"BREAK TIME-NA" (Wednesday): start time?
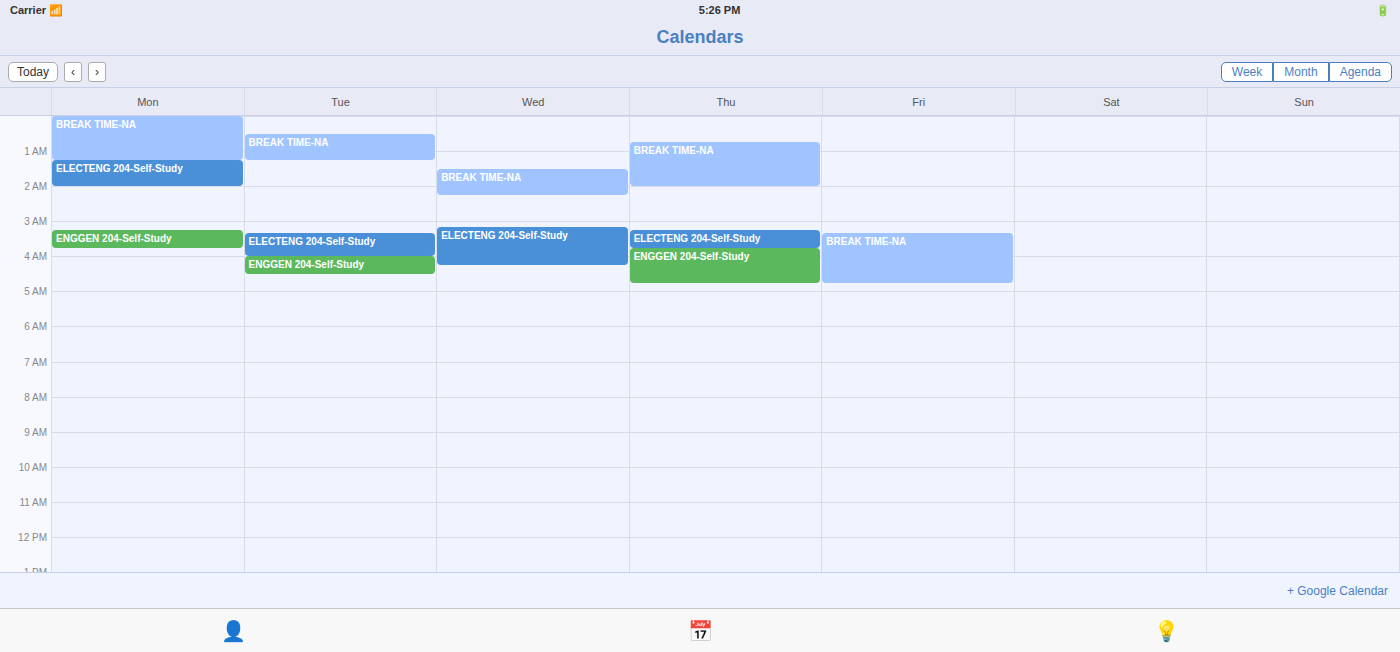
1:30 AM